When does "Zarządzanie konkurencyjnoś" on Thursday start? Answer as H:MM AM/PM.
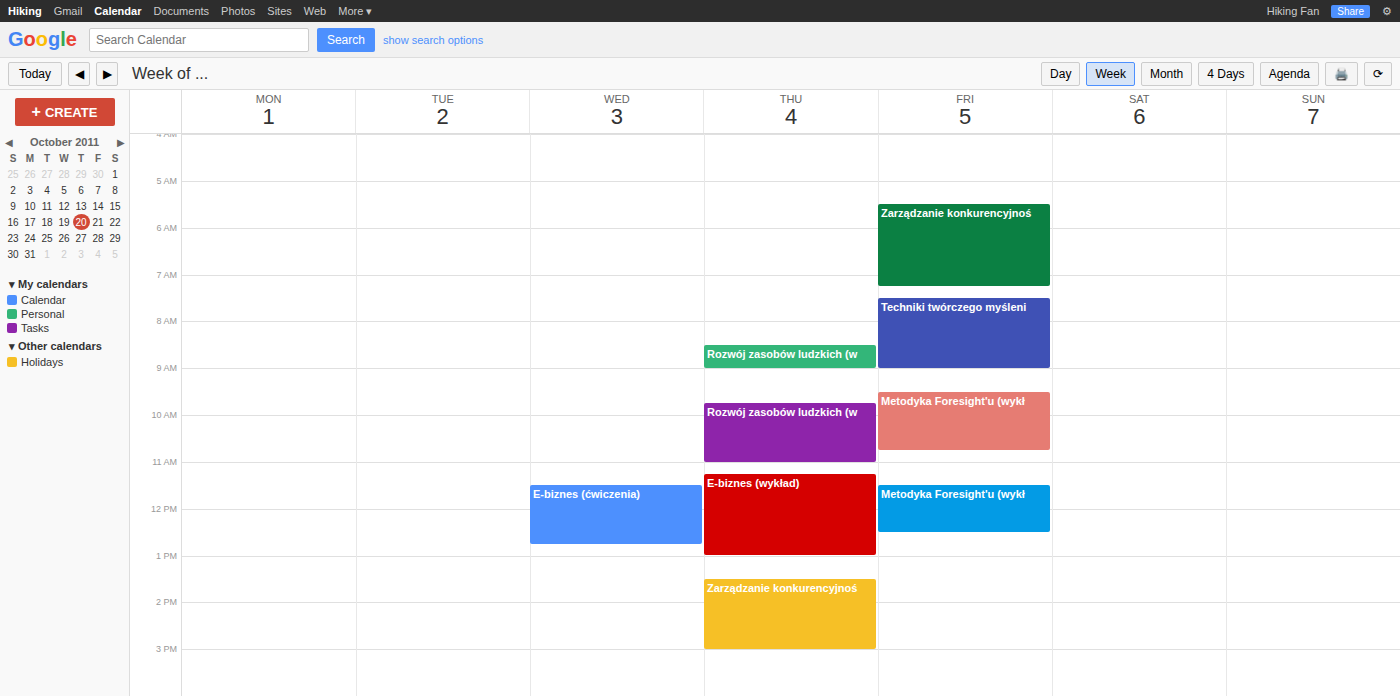
1:30 PM